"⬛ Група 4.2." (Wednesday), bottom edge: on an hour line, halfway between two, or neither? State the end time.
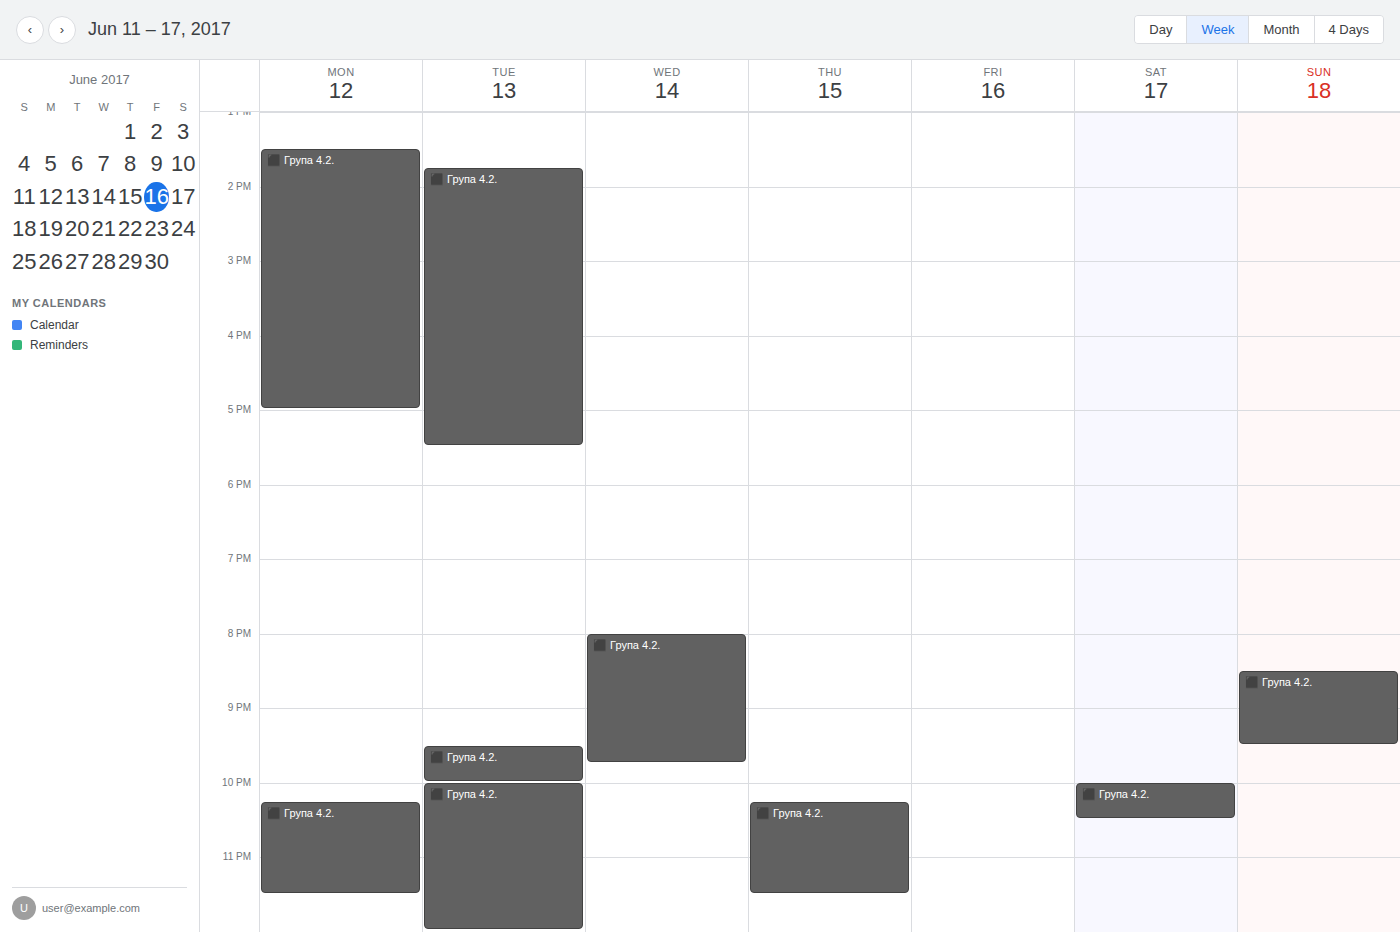
9:45 PM -- neither: three quarters of the way from the 9 PM line to the 10 PM line.